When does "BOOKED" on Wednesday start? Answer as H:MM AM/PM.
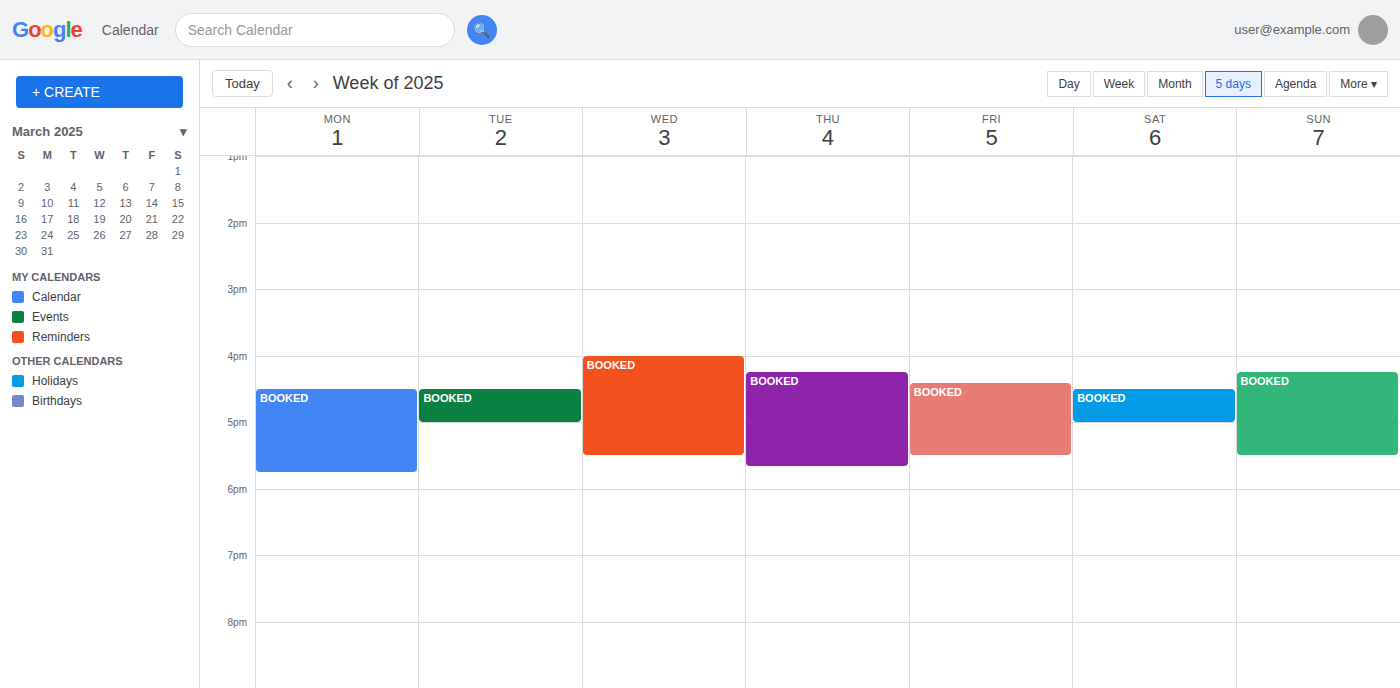
4:00 PM